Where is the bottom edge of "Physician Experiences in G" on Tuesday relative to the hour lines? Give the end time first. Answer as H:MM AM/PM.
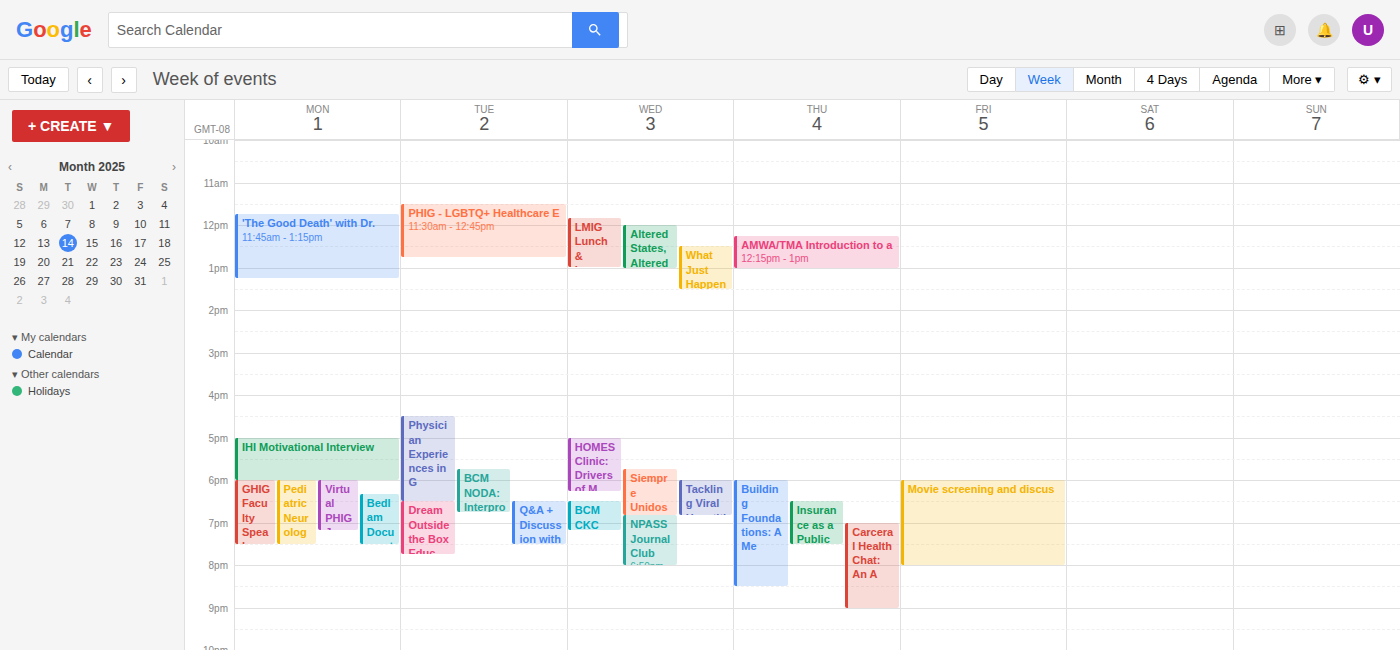
6:30 PM -- halfway between the 6 PM and 7 PM lines.